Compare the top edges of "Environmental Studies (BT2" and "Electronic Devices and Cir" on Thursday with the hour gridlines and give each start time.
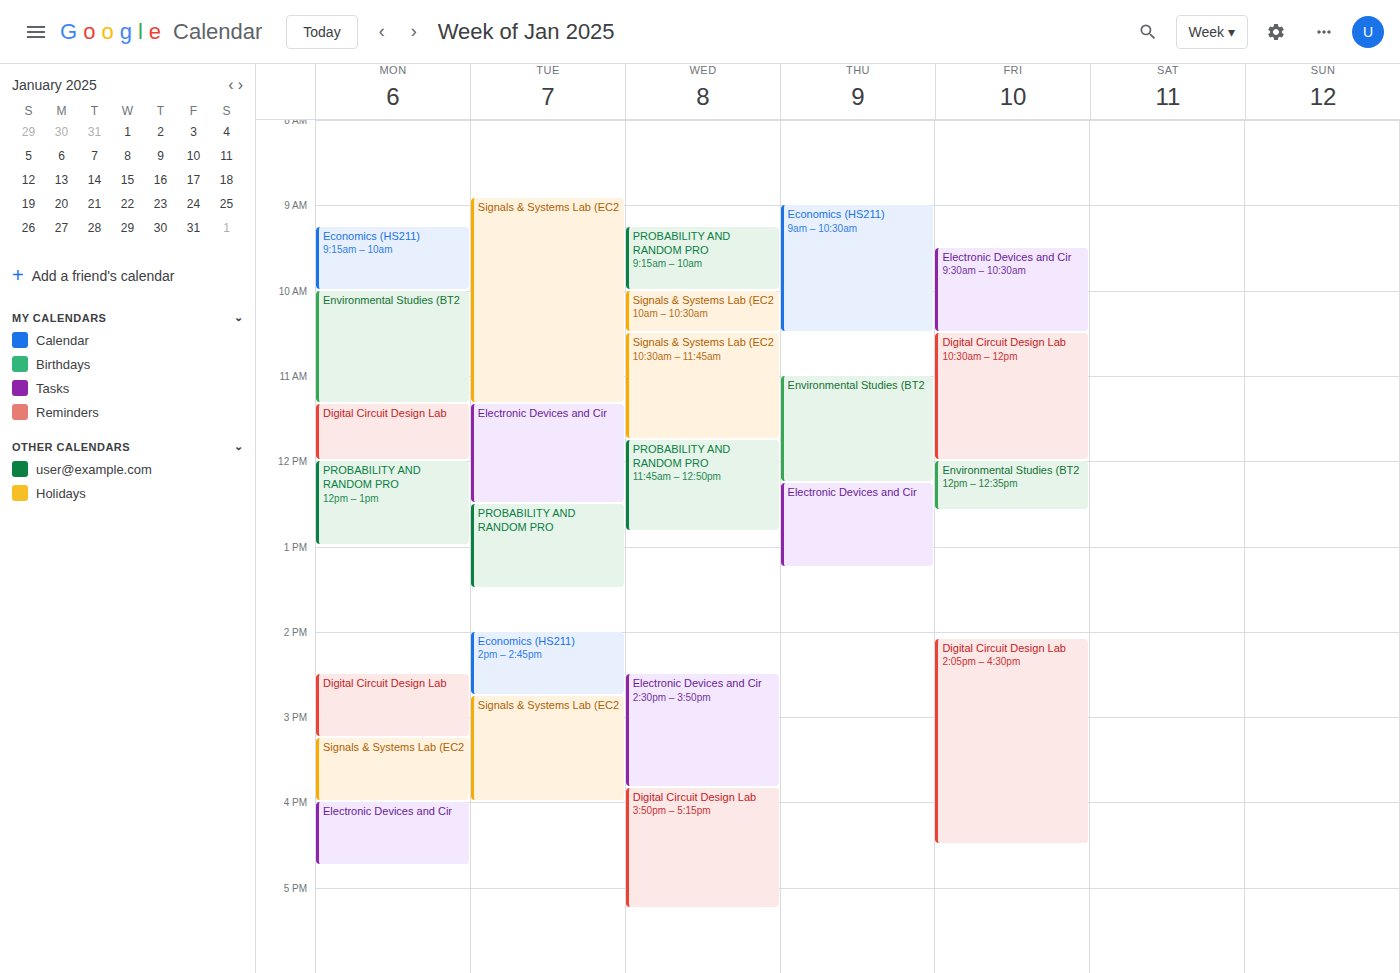
"Environmental Studies (BT2": 11:00 AM, exactly on the 11 AM line. "Electronic Devices and Cir": 12:15 PM, neither: a quarter of the way from the 12 PM line to the 1 PM line.